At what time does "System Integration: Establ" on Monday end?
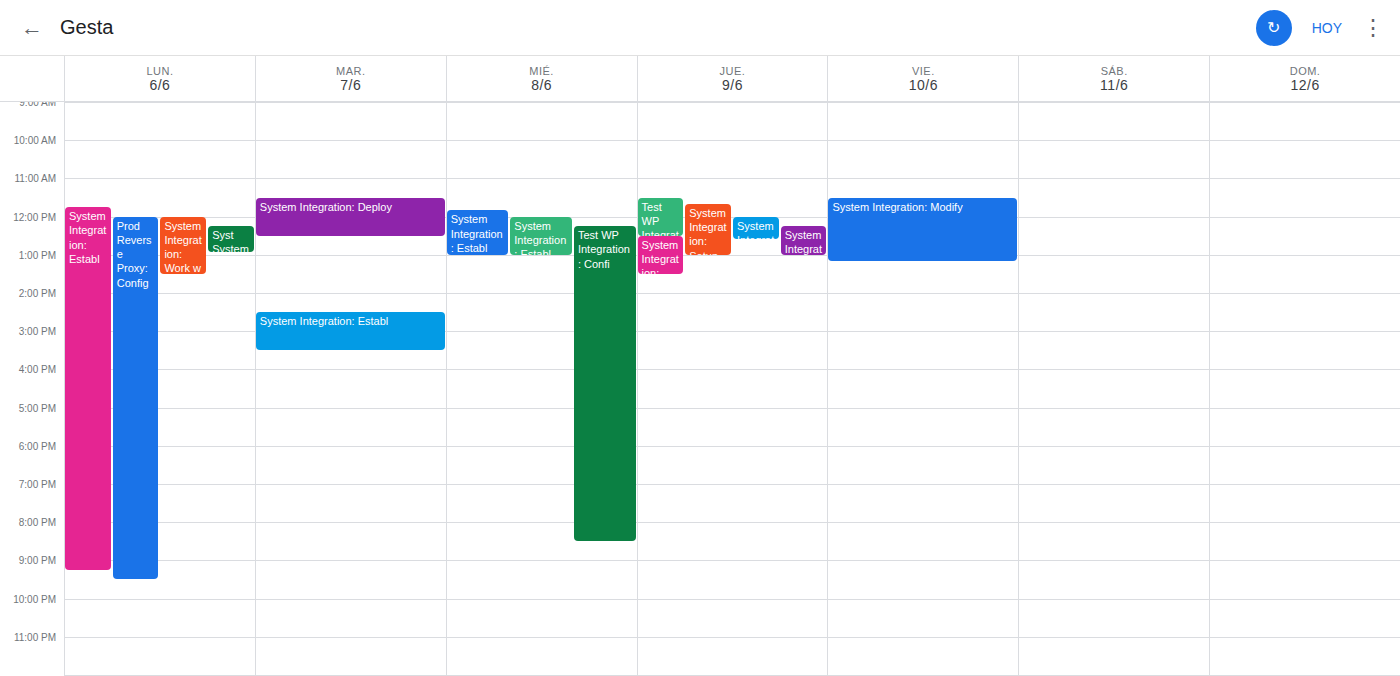
9:15 PM